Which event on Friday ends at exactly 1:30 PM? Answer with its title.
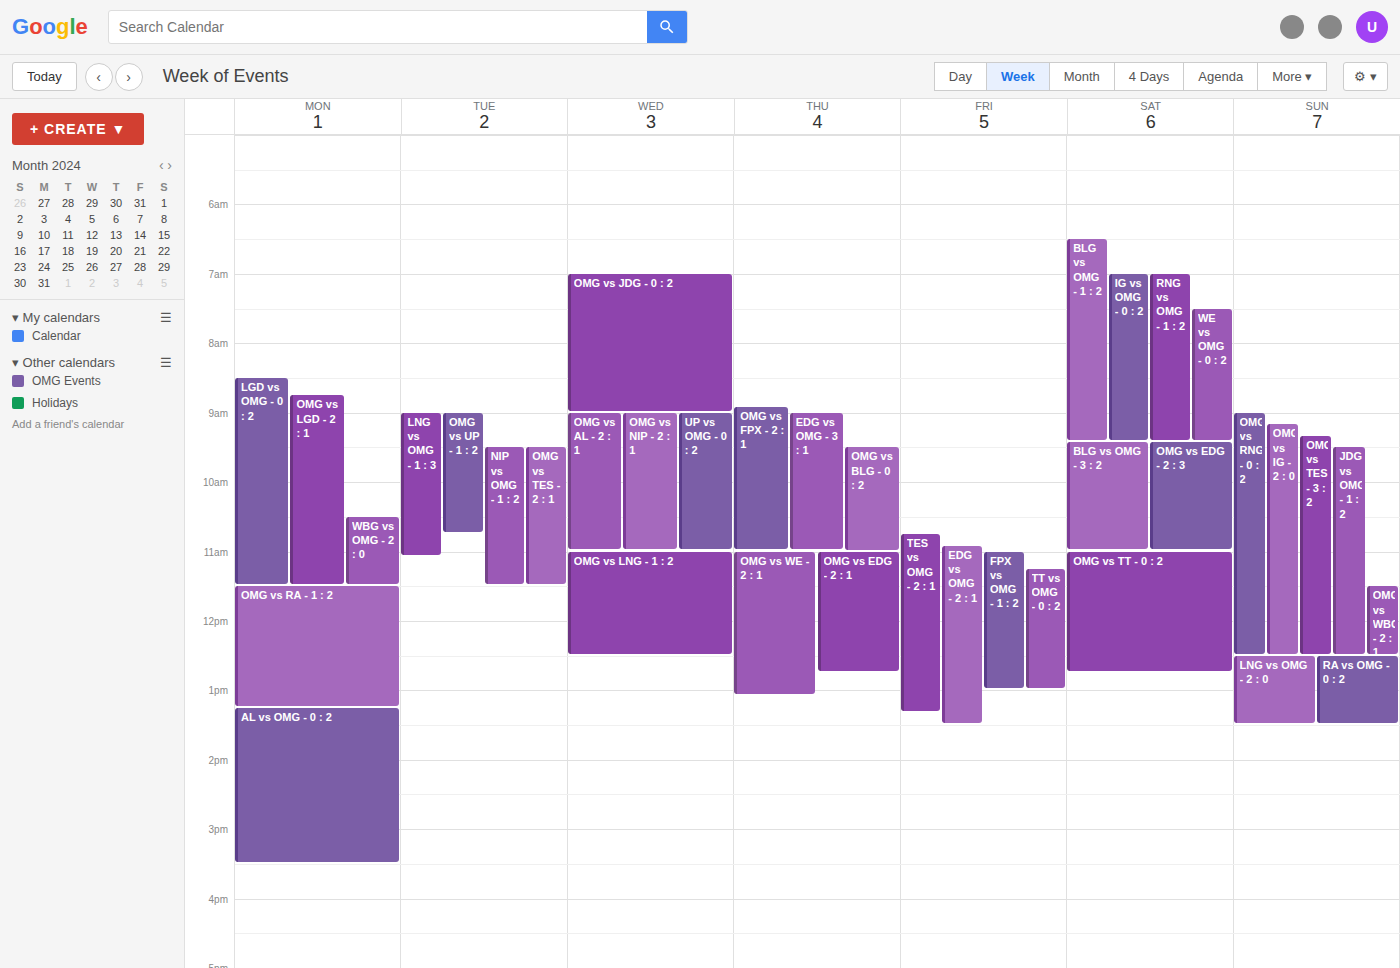
"EDG vs OMG - 2 : 1"